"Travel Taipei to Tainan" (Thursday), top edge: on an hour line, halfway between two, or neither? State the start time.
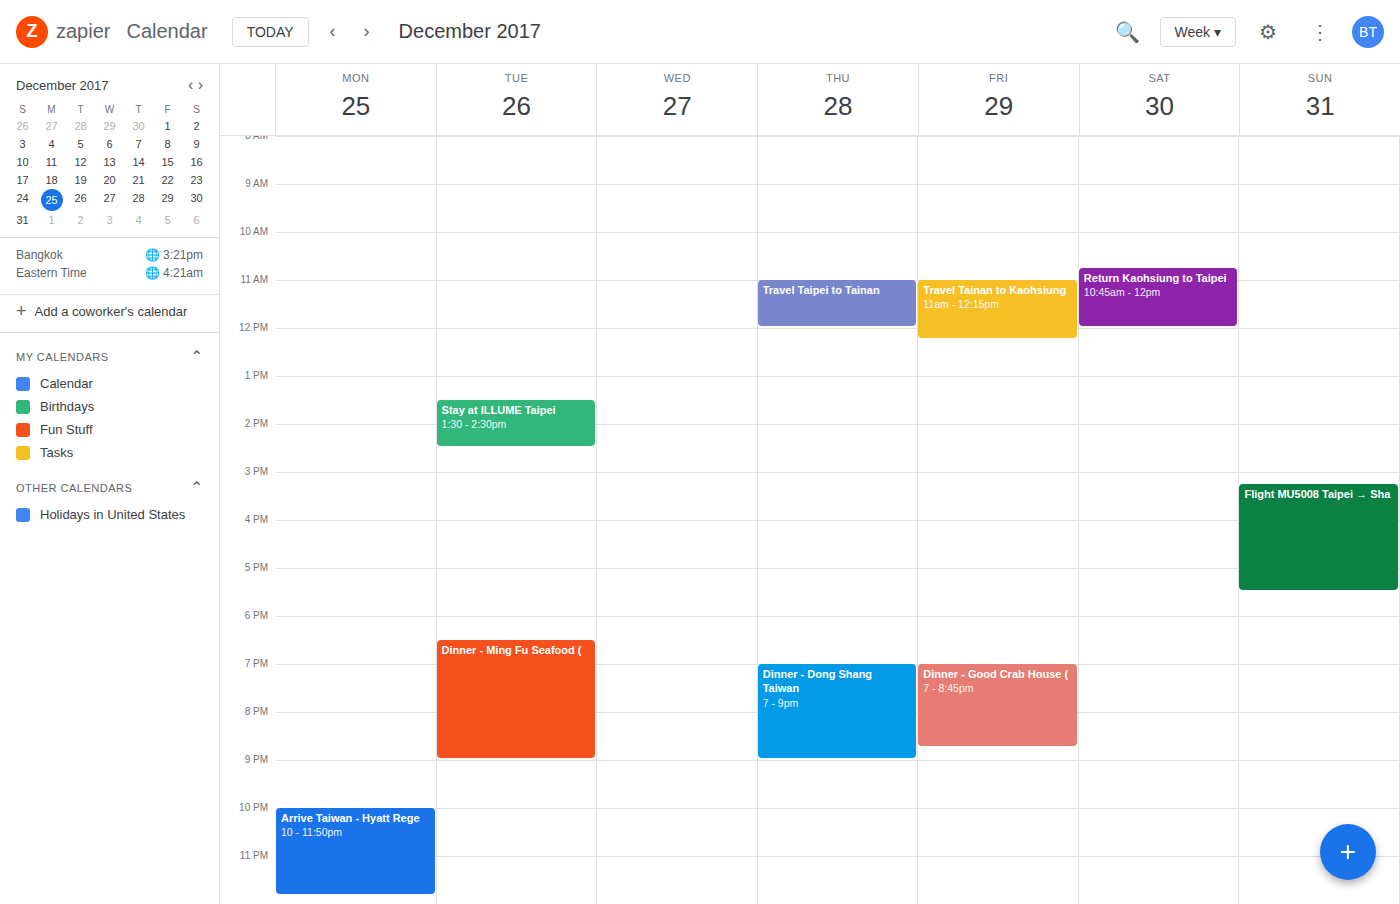
11:00 AM -- exactly on the 11 AM line.